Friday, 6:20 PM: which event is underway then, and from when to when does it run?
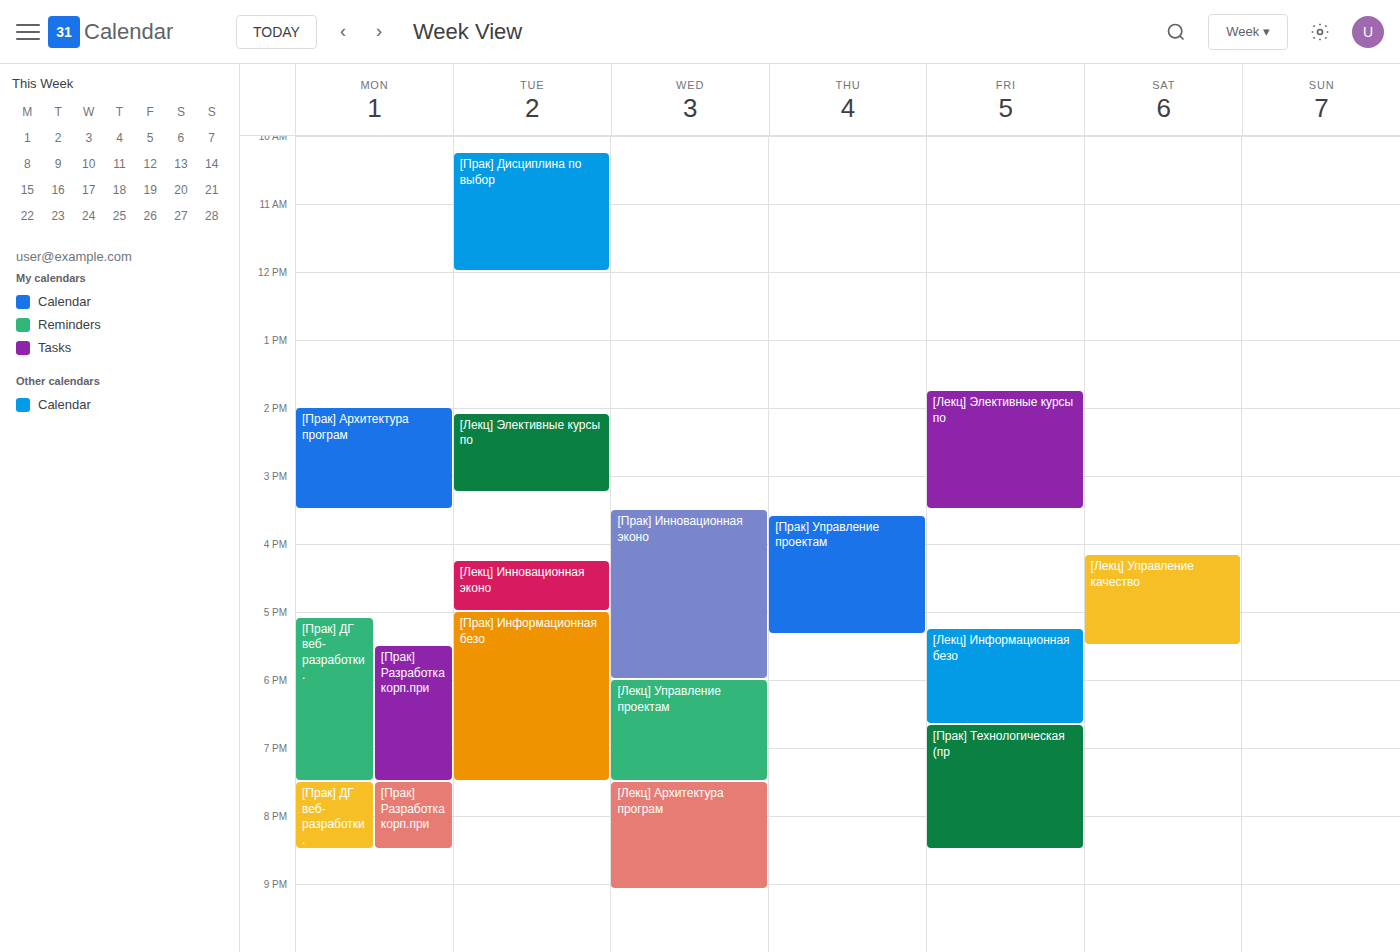
"[Лекц] Информационная безо", 5:15 PM to 6:40 PM